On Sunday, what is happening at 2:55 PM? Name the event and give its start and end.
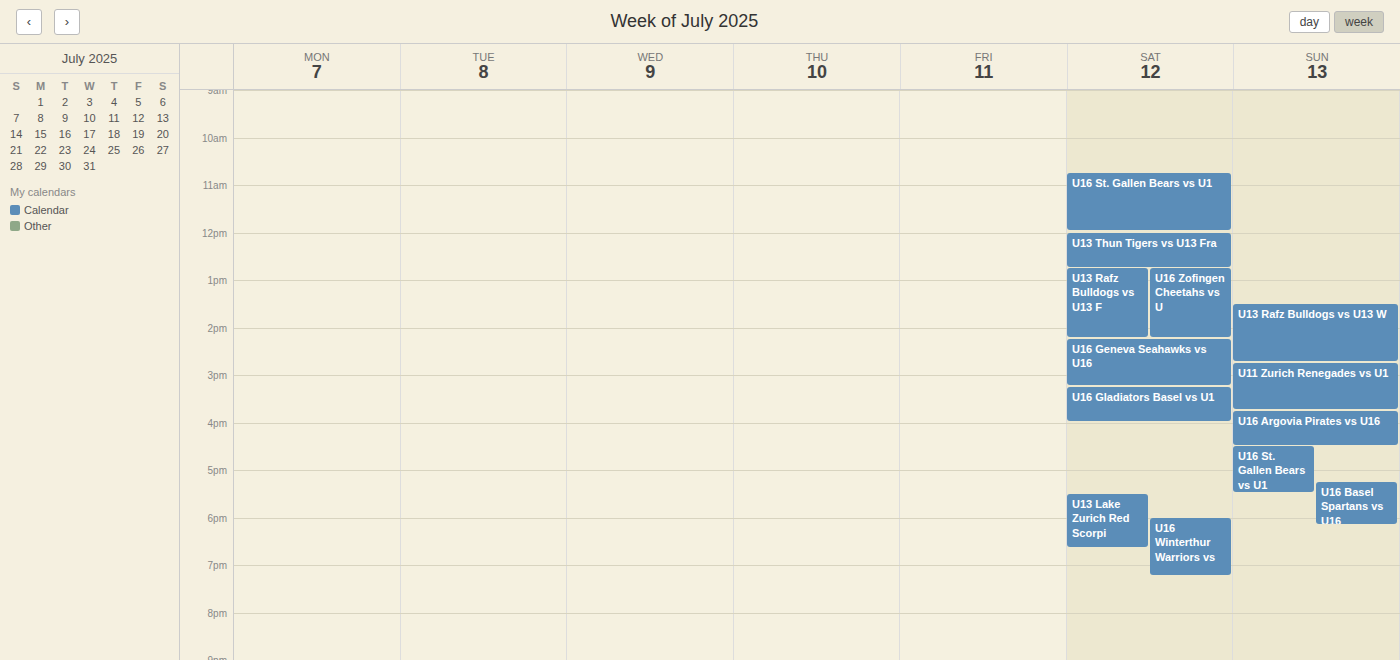
"U11 Zurich Renegades vs U1", 2:45 PM to 3:45 PM